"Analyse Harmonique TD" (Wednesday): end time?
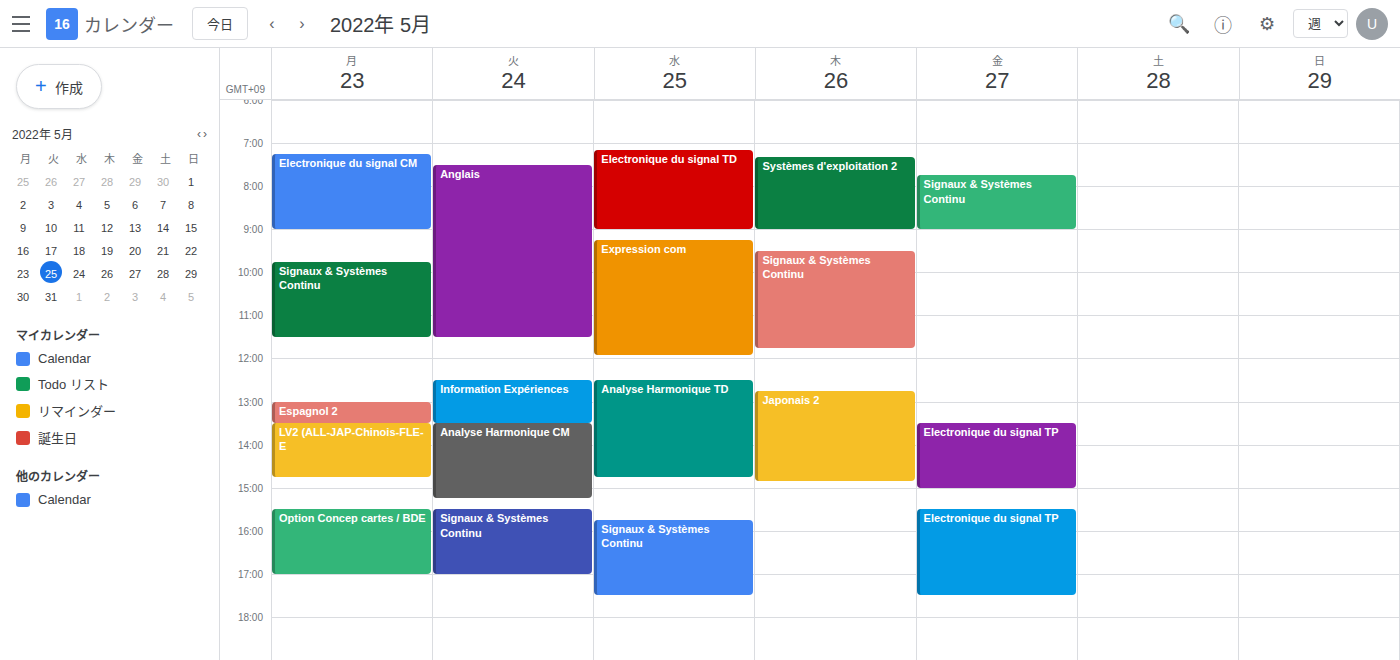
2:45 PM